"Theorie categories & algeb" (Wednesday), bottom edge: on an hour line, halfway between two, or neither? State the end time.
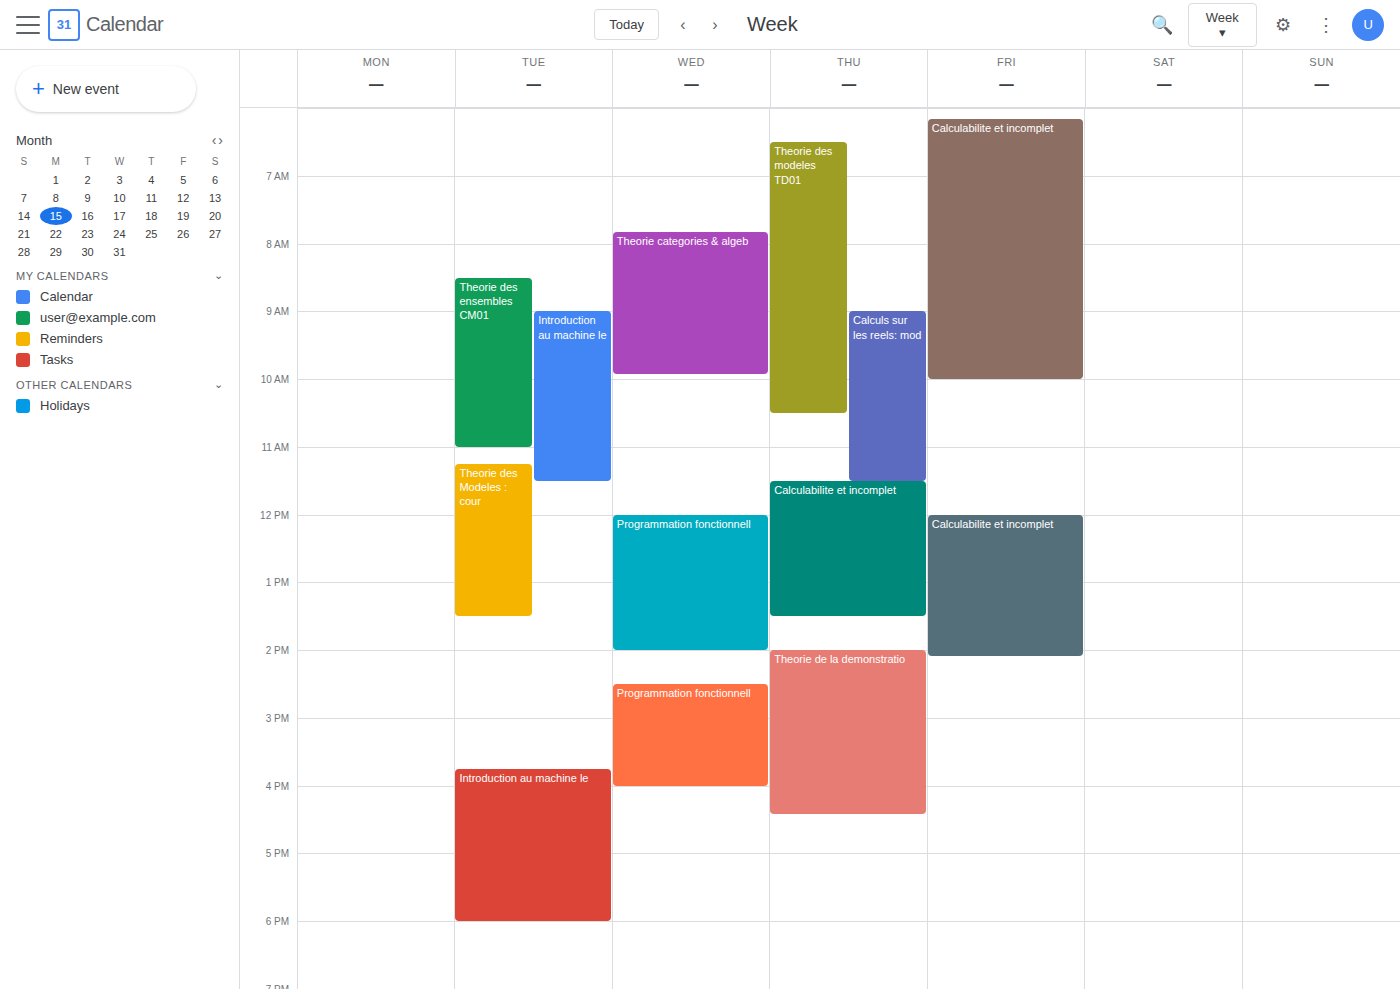
9:55 AM -- neither: 55 minutes below the 9 AM line and 5 minutes above the 10 AM line.